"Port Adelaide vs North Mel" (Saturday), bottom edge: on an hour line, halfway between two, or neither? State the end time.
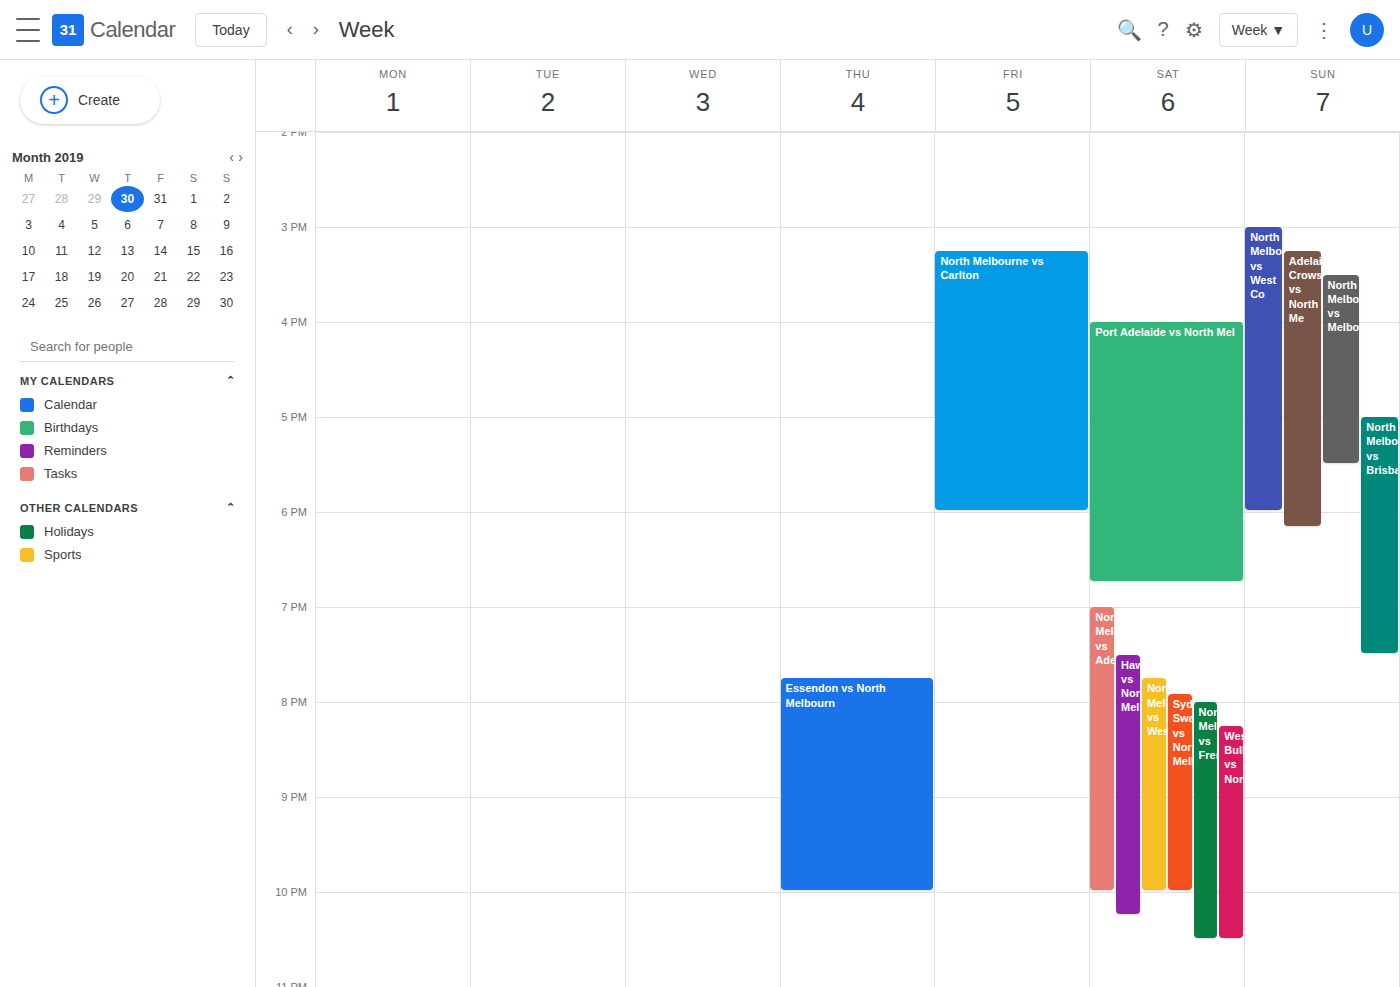
6:45 PM -- neither: three quarters of the way from the 6 PM line to the 7 PM line.